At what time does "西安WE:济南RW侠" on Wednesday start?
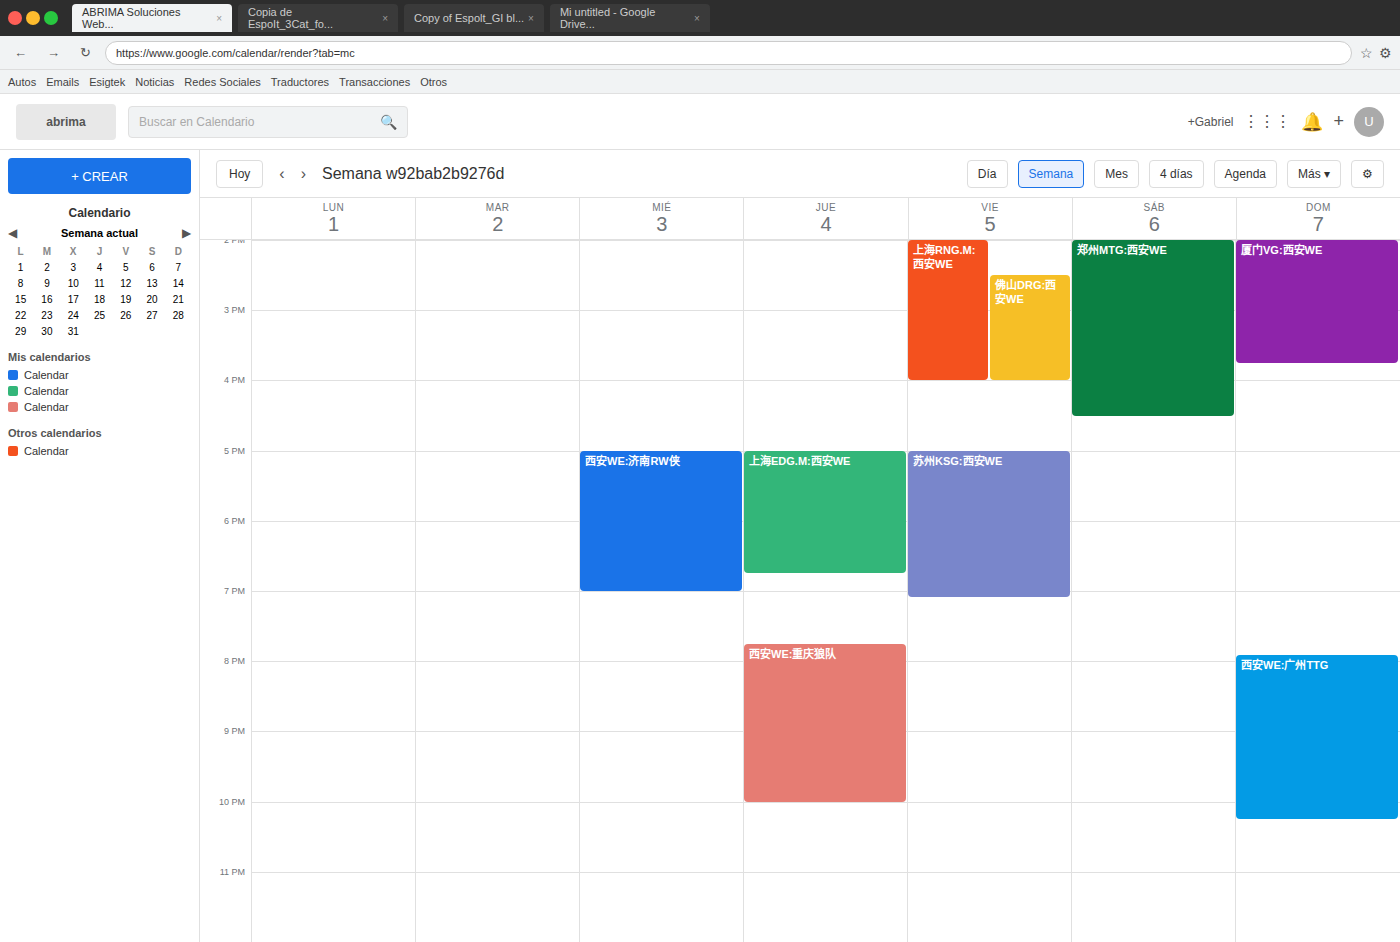
5:00 PM